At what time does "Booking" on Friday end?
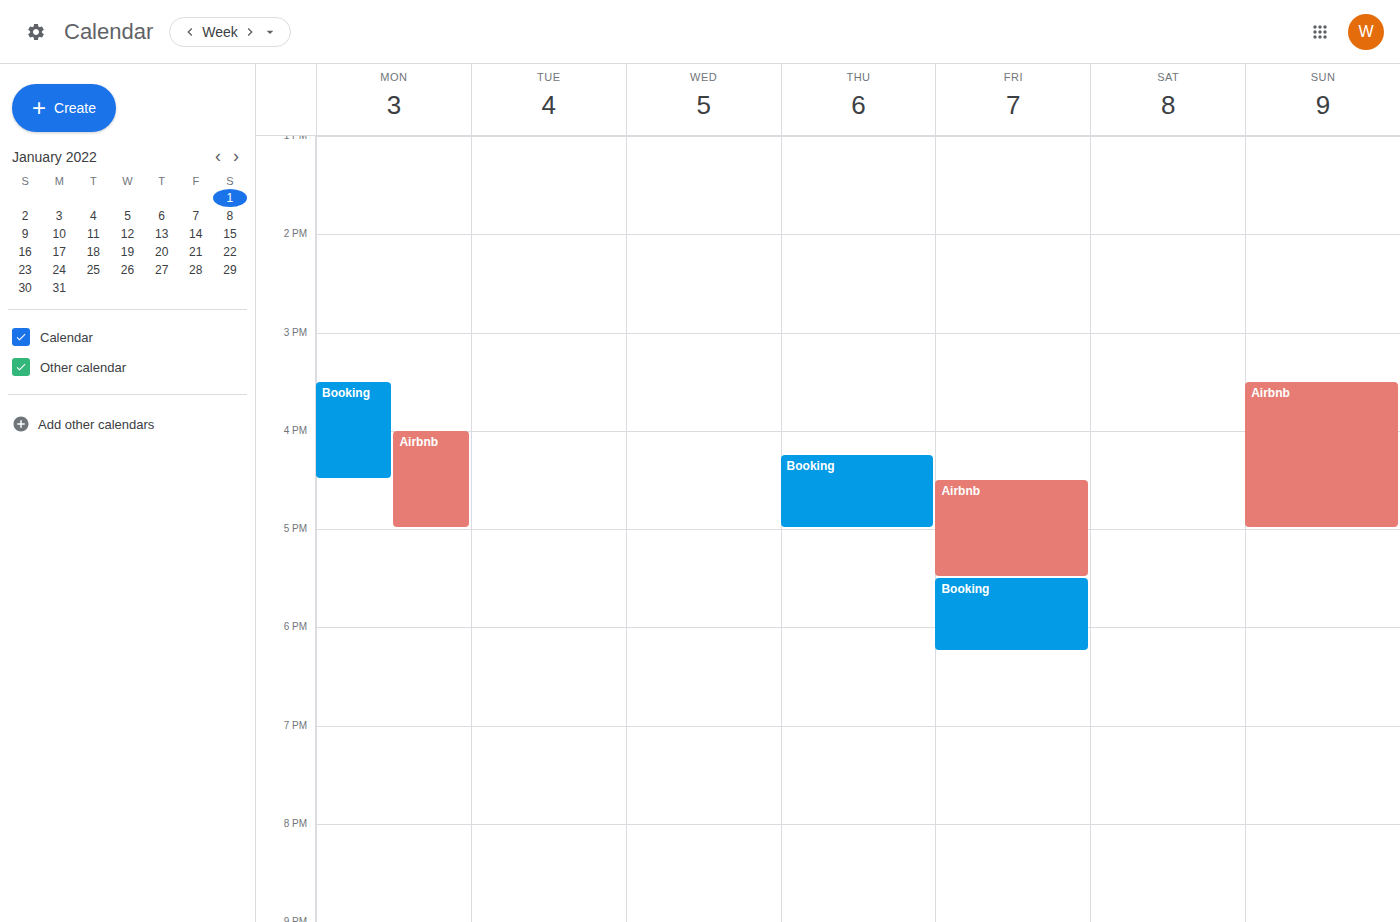
6:15 PM